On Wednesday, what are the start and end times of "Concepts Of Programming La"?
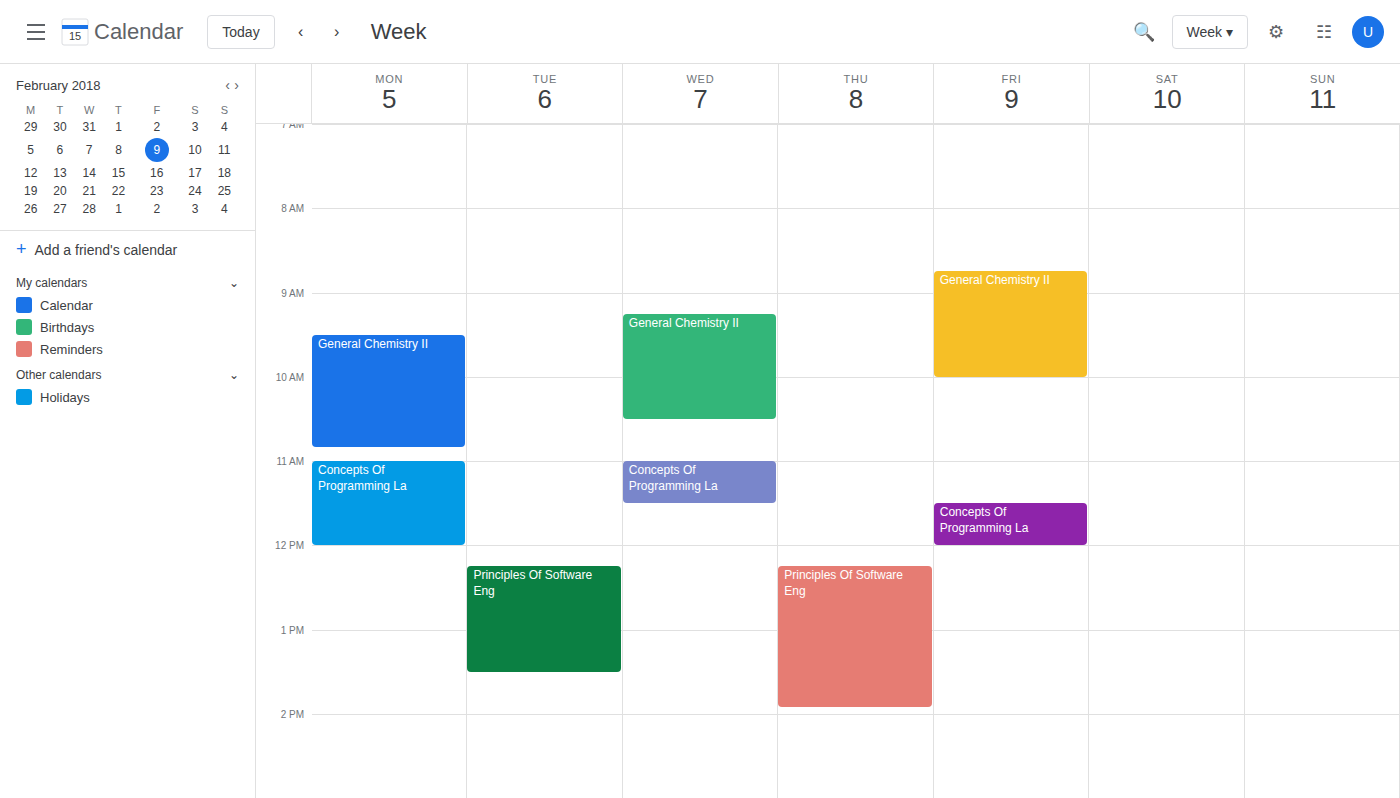
11:00 AM to 11:30 AM